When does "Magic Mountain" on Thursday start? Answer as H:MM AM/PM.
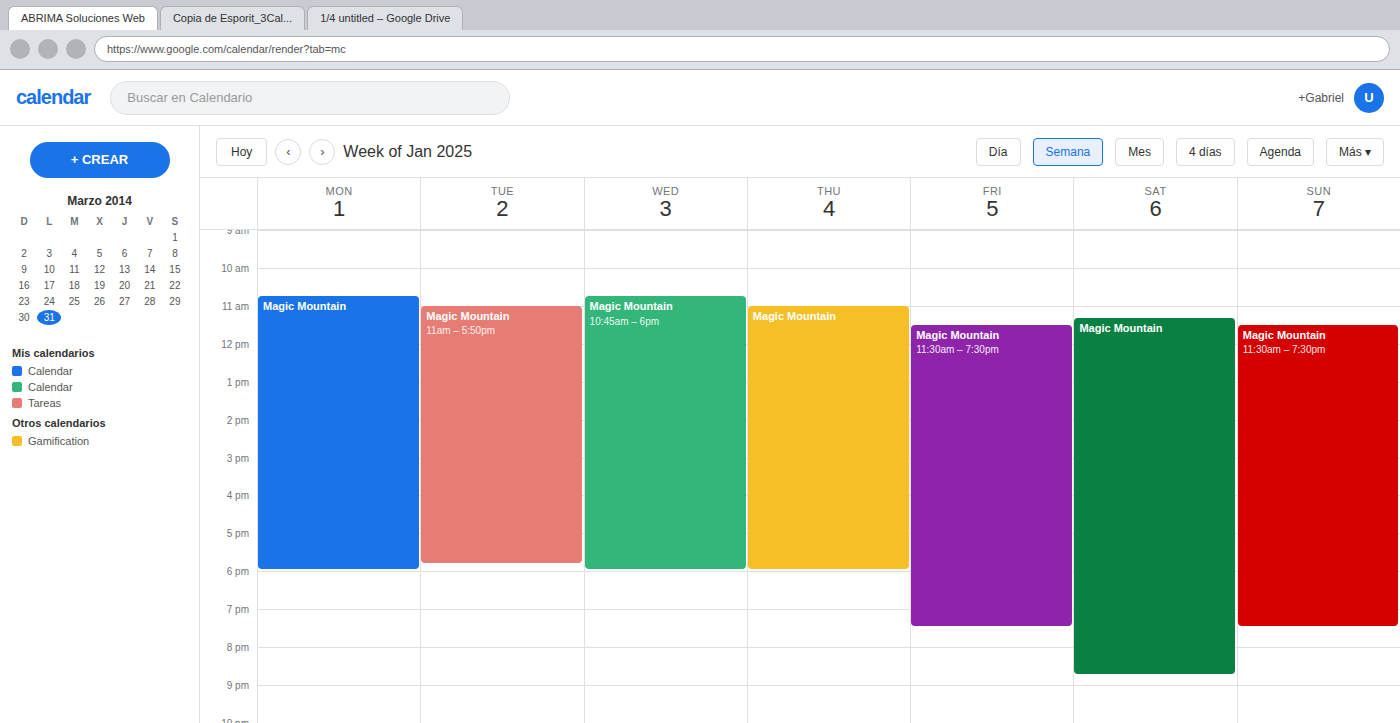
11:00 AM